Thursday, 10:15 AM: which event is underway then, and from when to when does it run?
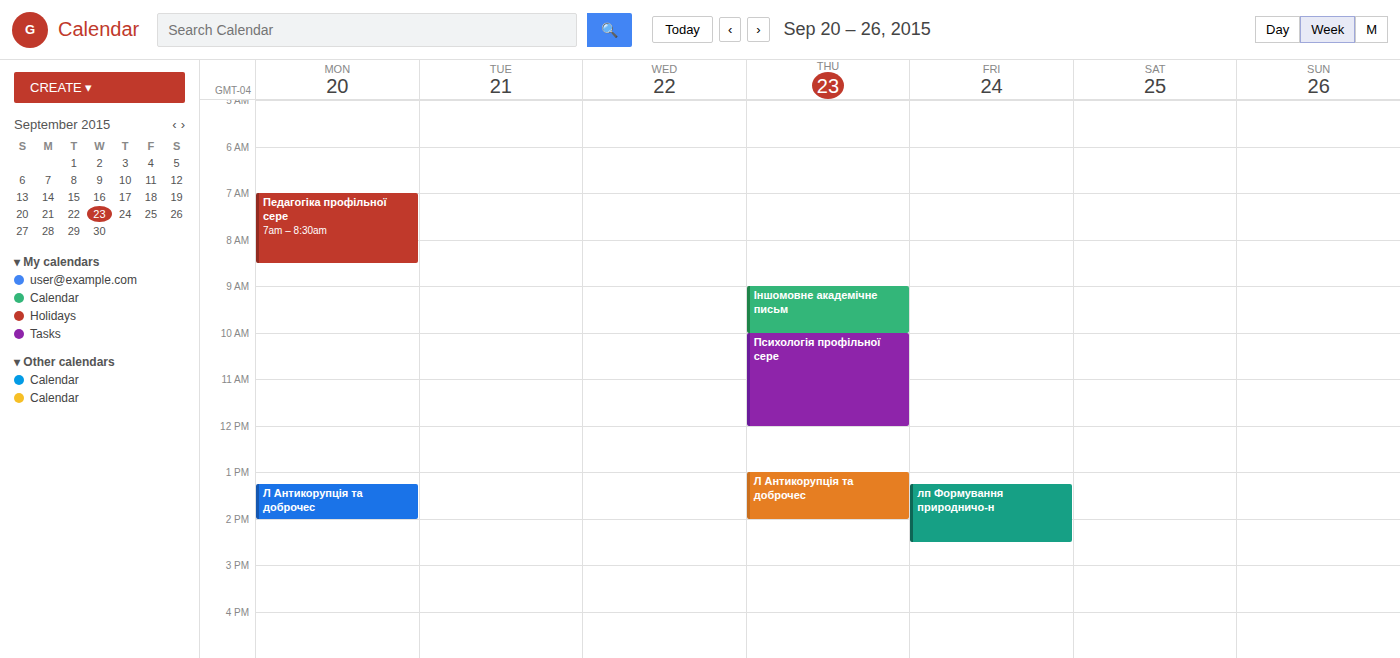
"Психологія профільної сере", 10:00 AM to 12:00 PM